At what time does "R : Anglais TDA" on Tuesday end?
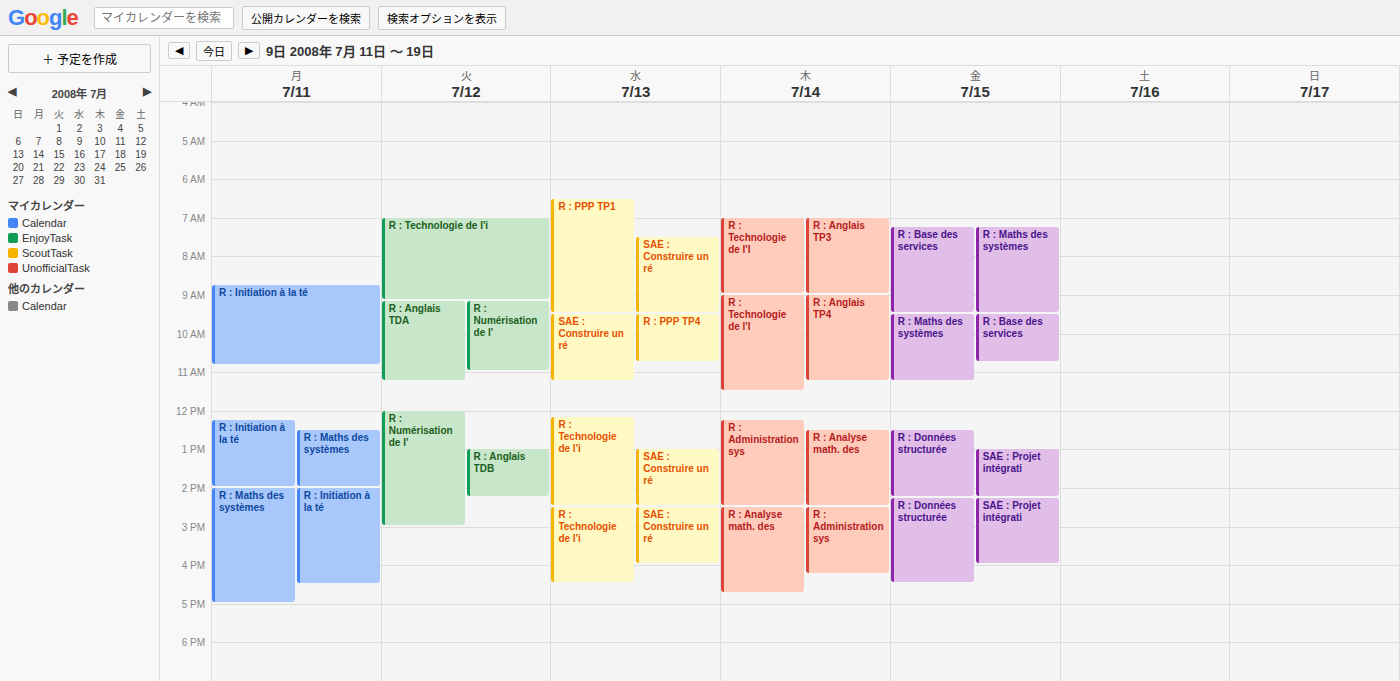
11:15 AM